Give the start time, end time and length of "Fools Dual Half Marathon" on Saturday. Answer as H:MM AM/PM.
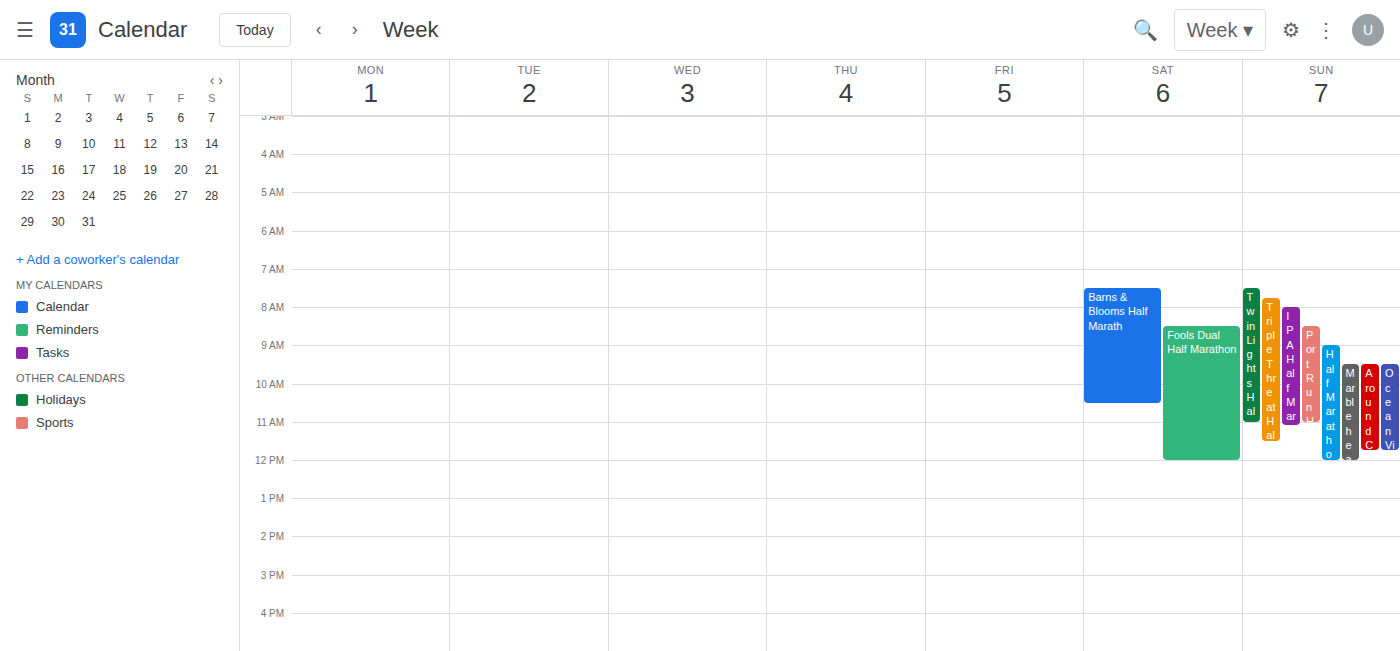
8:30 AM to 12:00 PM, 3 hours 30 minutes